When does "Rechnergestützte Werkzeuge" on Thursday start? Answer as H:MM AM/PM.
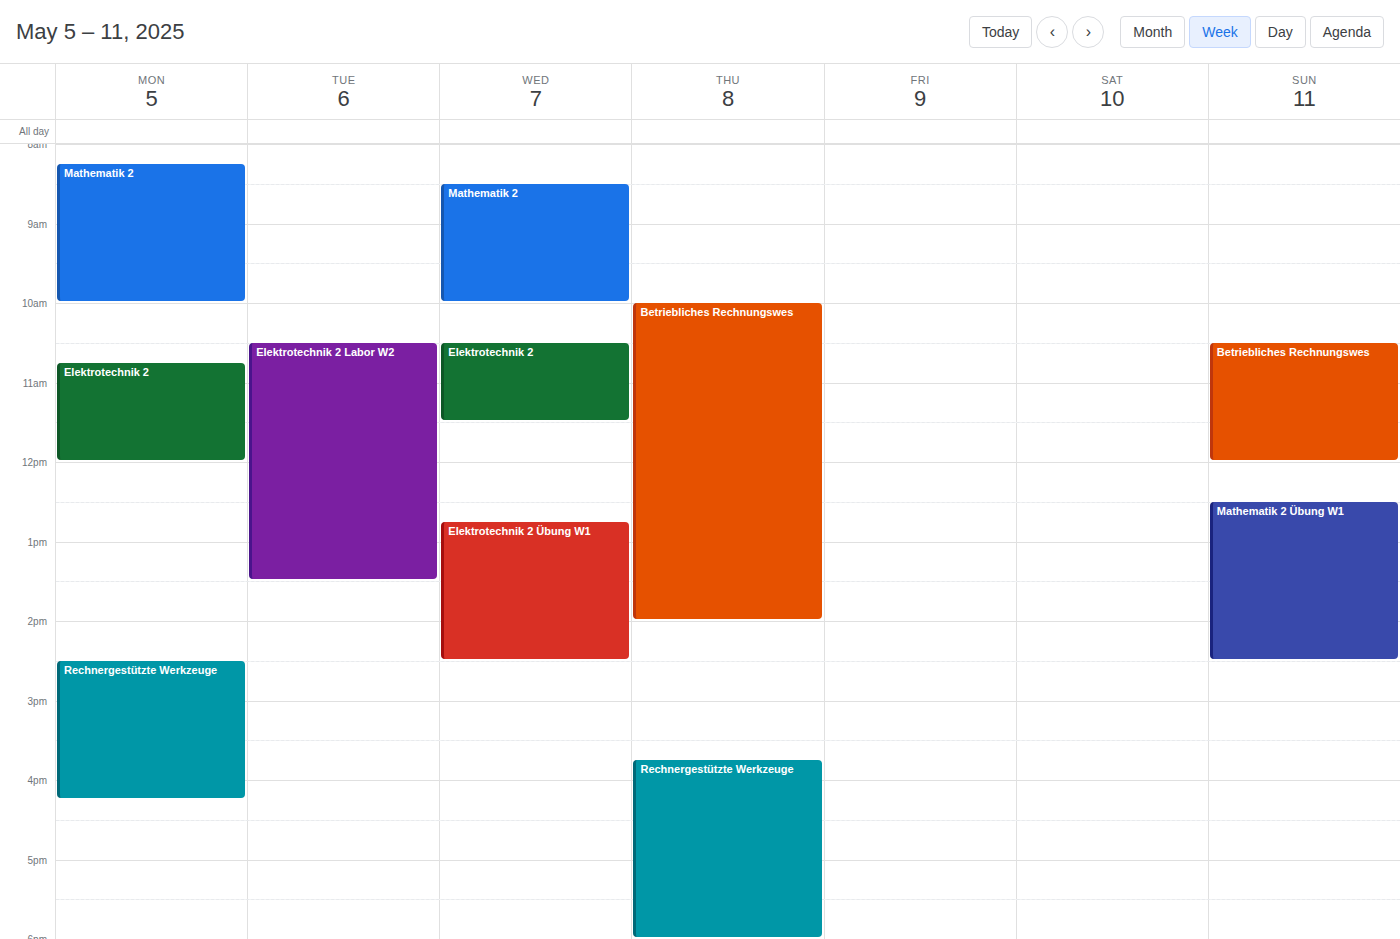
3:45 PM